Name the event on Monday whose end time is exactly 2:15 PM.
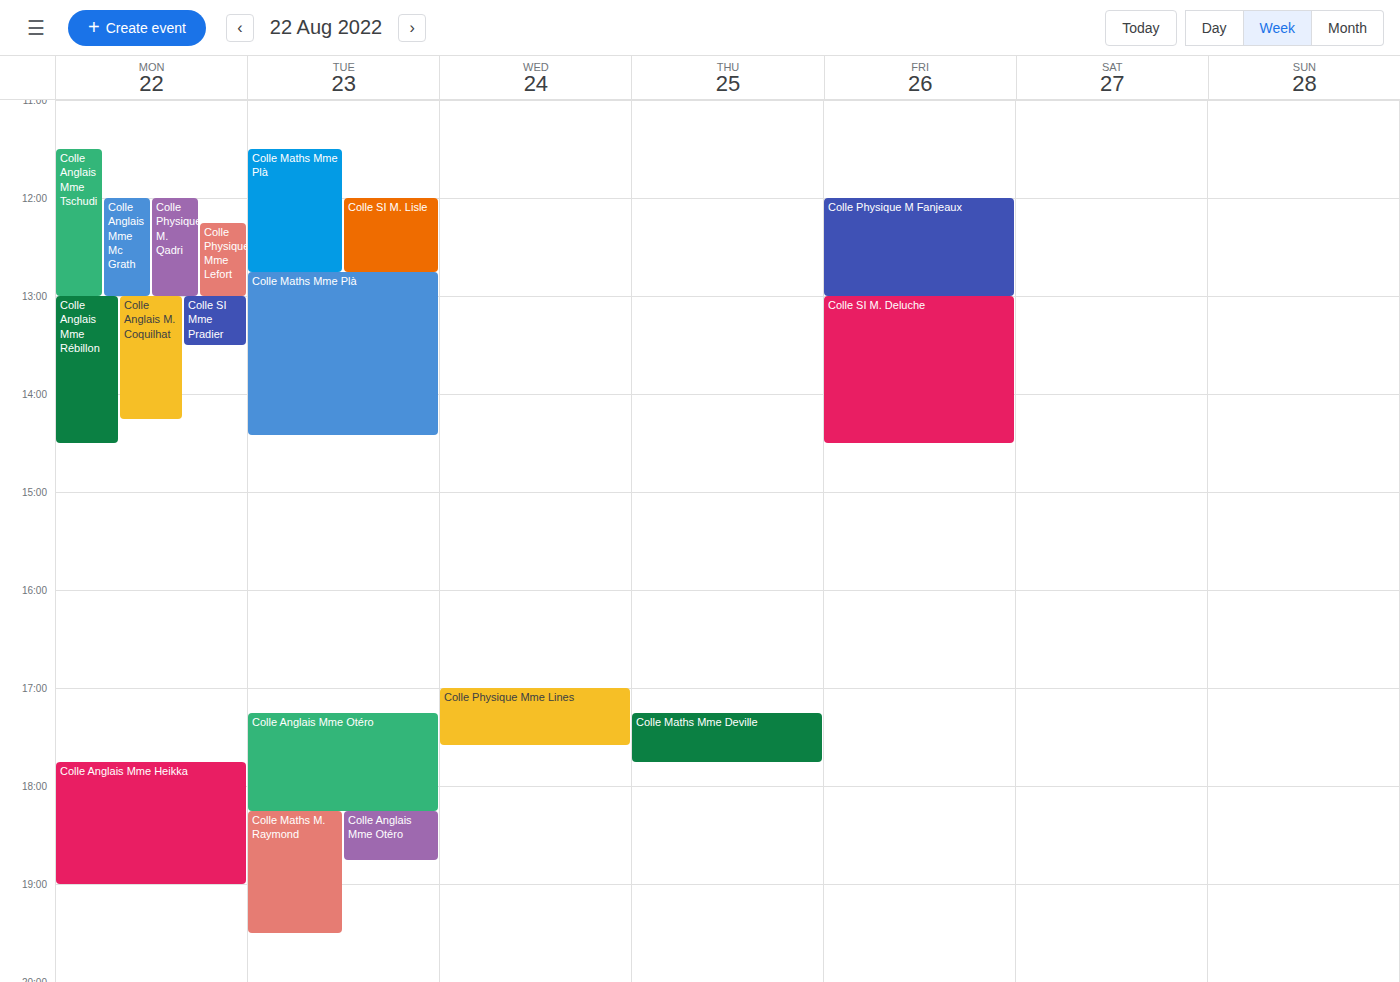
"Colle Anglais M. Coquilhat"